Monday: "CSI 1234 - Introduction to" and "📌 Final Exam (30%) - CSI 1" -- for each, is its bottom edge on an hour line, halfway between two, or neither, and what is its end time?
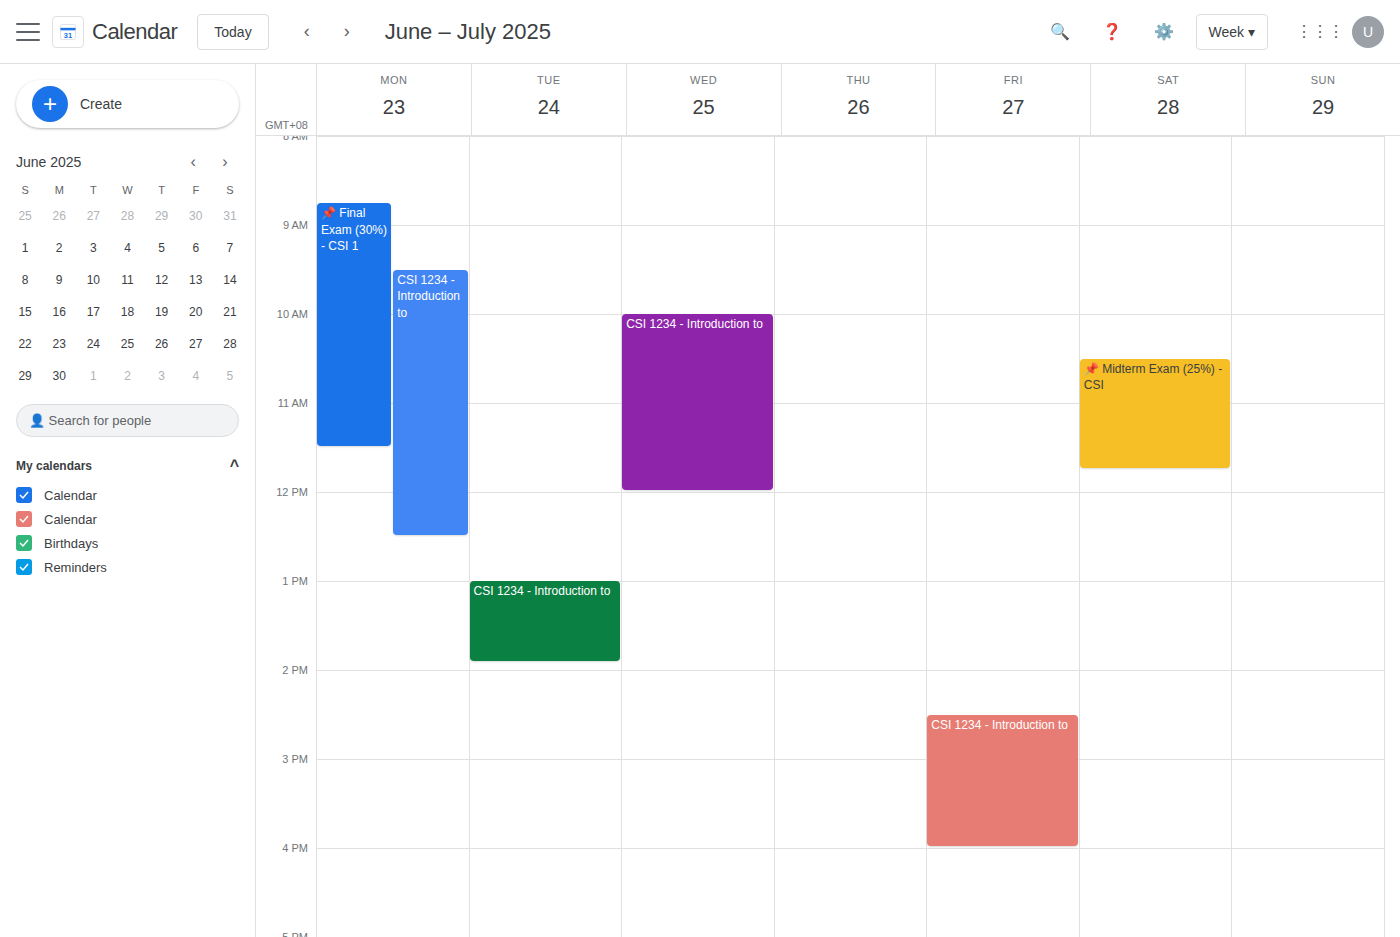
"CSI 1234 - Introduction to": 12:30, halfway between the 12:00 and 13:00 lines. "📌 Final Exam (30%) - CSI 1": 11:30, halfway between the 11:00 and 12:00 lines.